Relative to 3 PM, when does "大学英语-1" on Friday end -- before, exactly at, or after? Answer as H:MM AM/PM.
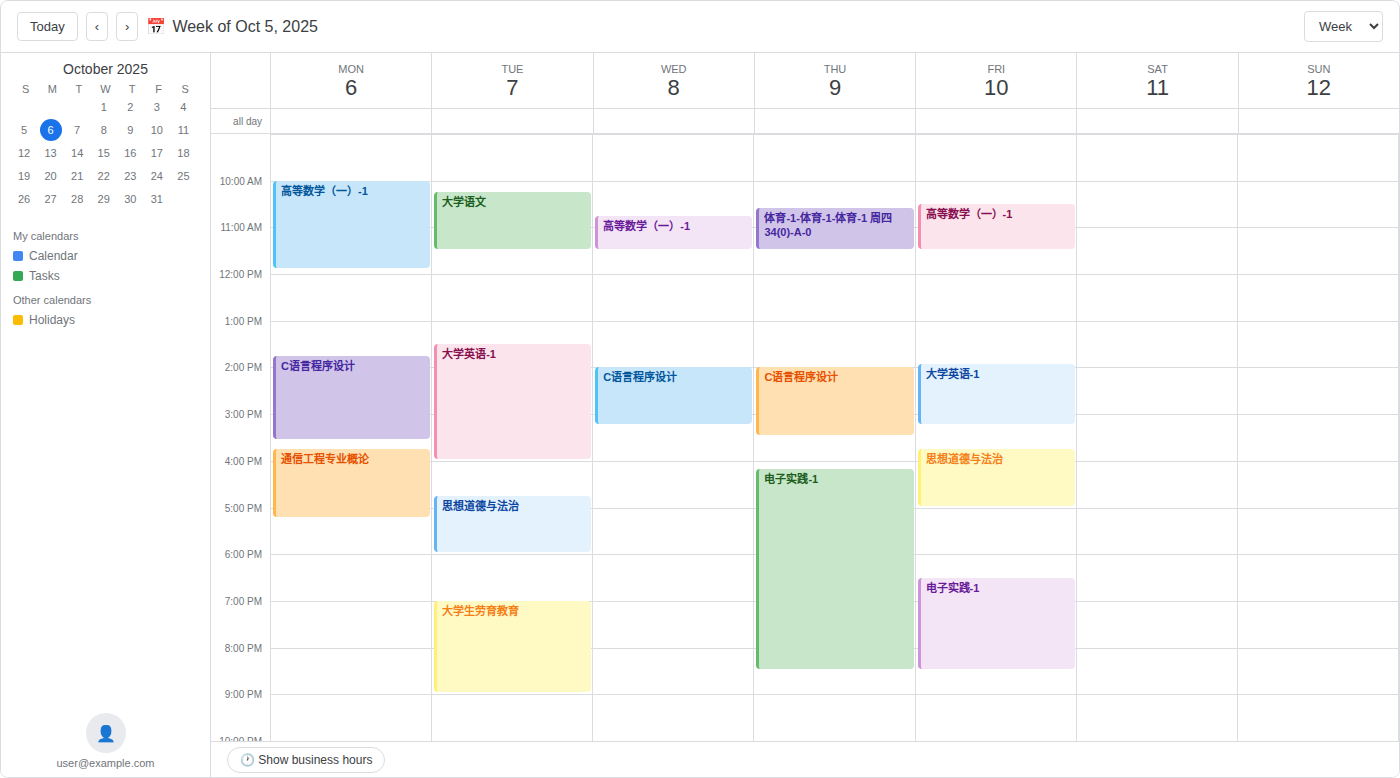
3:15 PM -- after 3 PM, 15 minutes below the 3 PM line.